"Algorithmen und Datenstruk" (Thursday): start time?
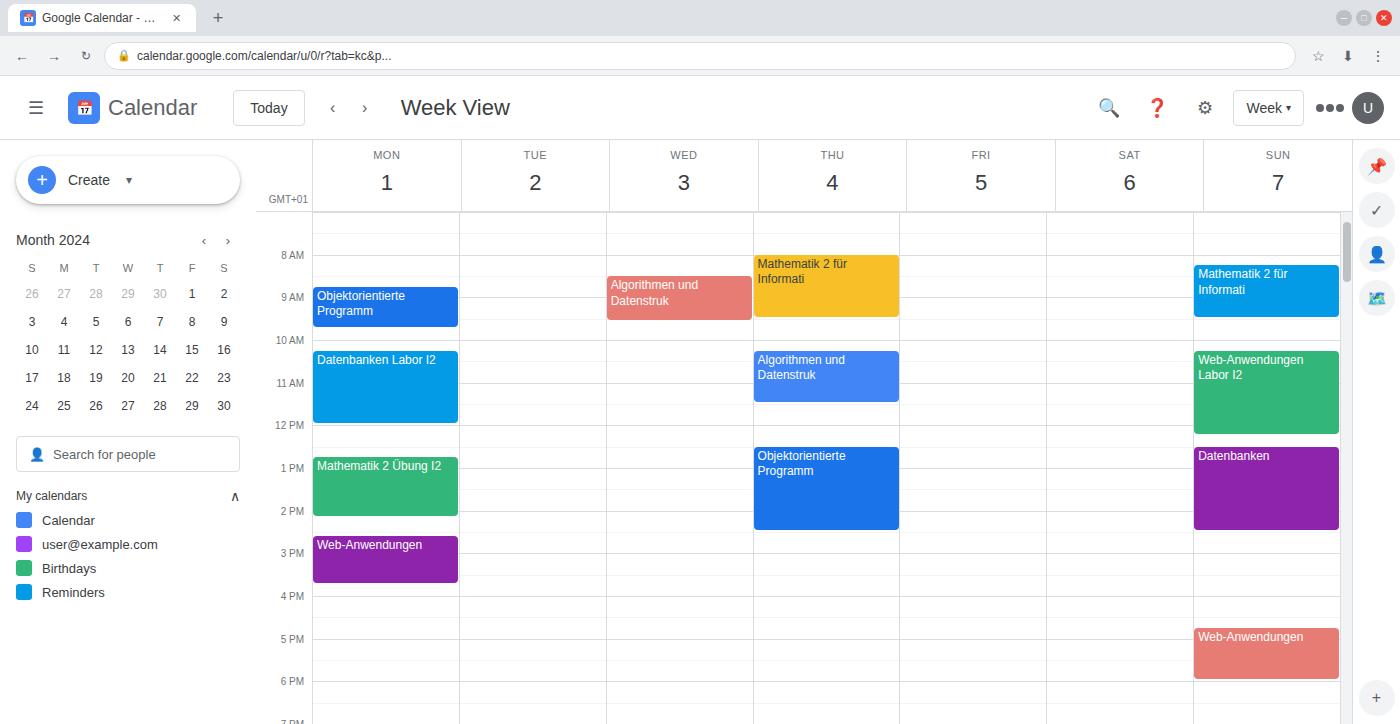
10:15 AM